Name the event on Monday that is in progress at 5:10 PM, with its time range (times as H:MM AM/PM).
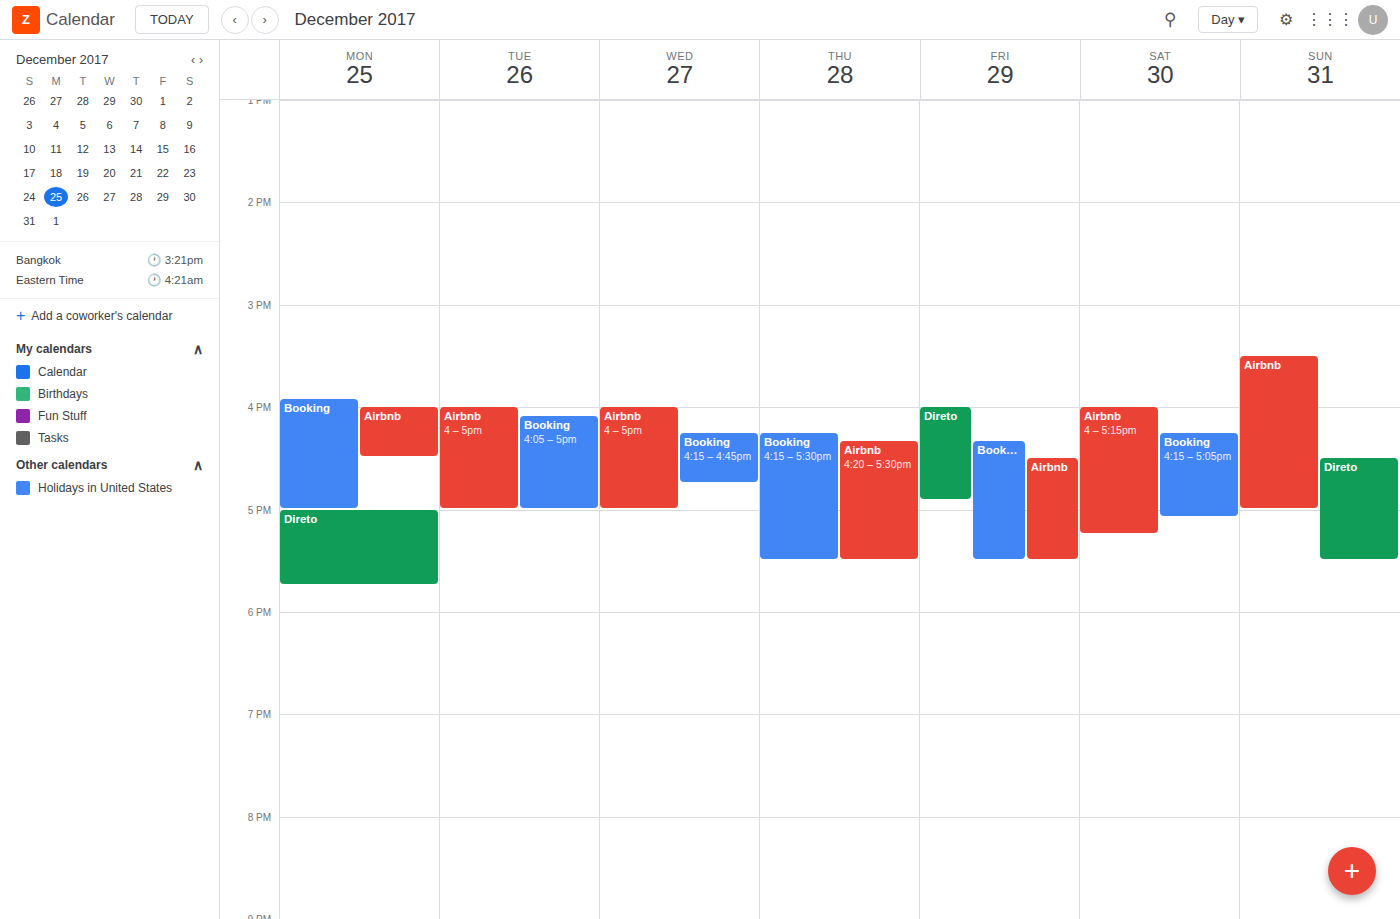
"Direto", 5:00 PM to 5:45 PM